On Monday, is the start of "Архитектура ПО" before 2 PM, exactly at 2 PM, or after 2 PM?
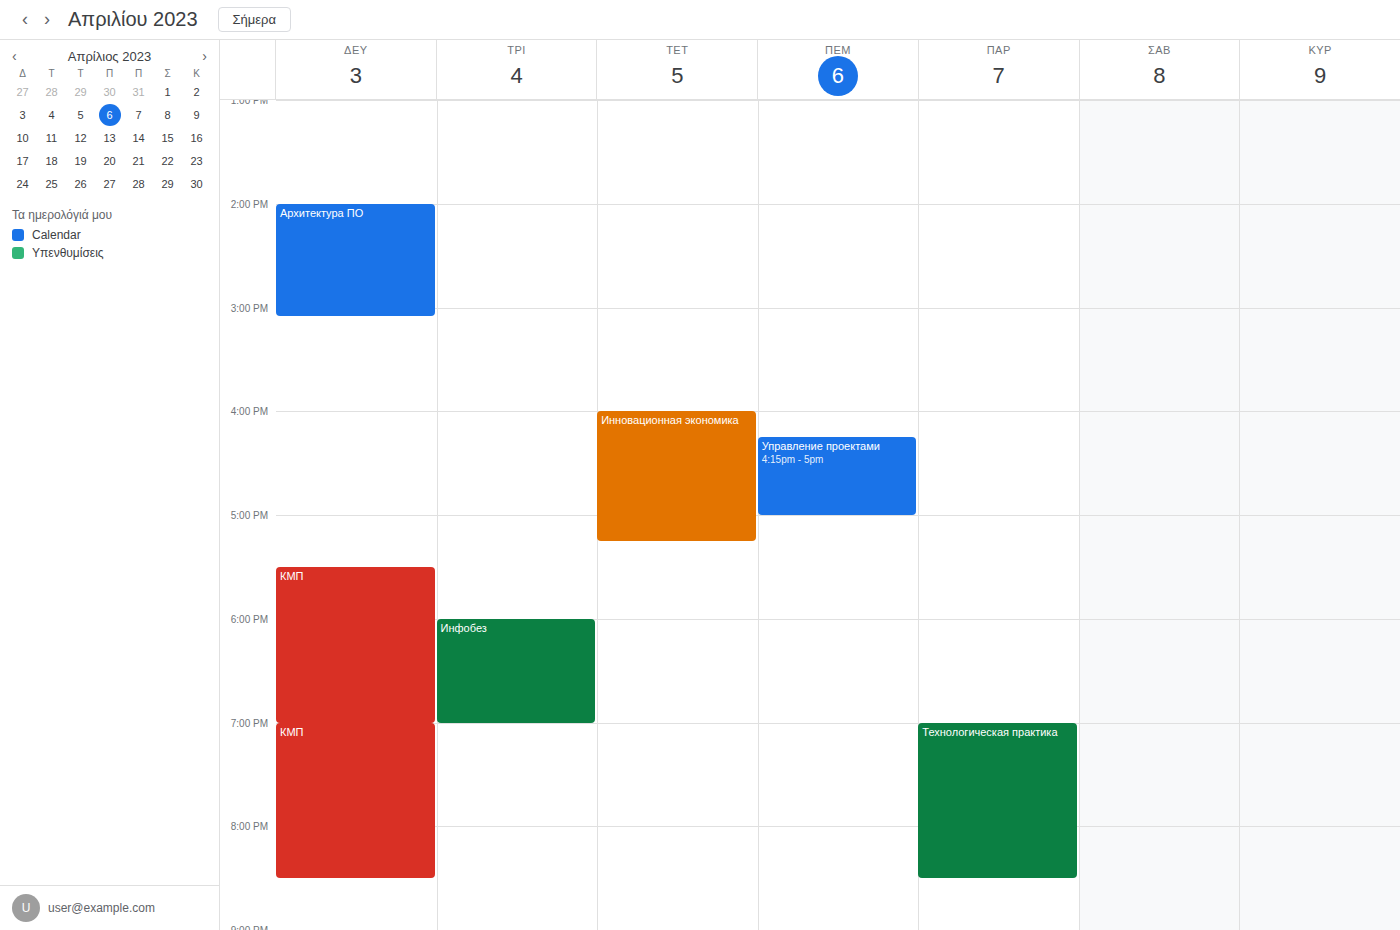
2:00 PM -- exactly at 2 PM, on the 2 PM line.